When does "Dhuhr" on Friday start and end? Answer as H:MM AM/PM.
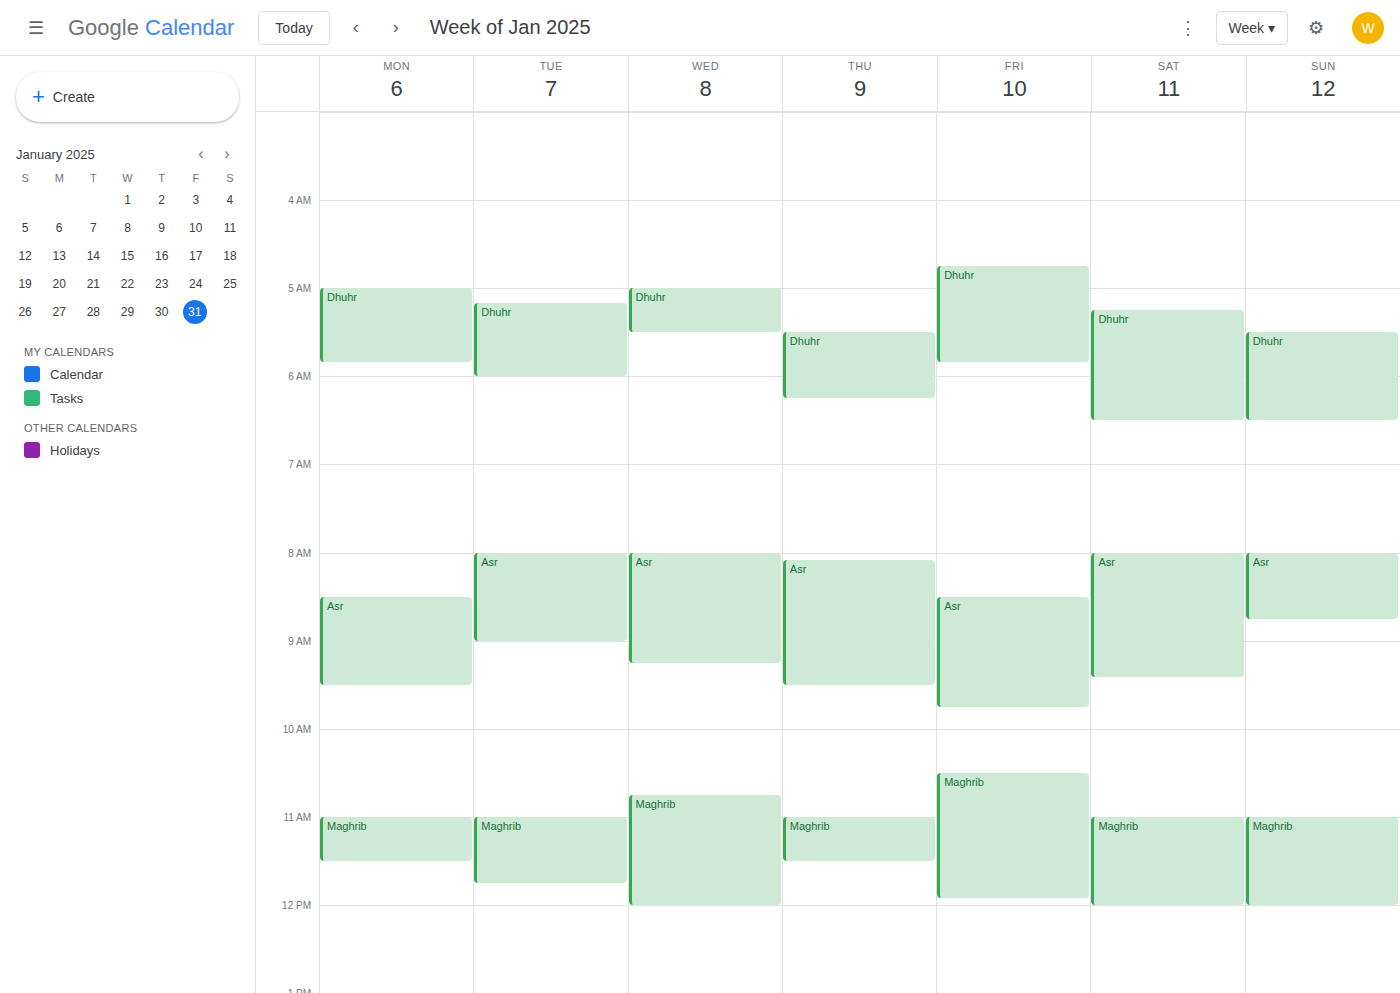
4:45 AM to 5:50 AM